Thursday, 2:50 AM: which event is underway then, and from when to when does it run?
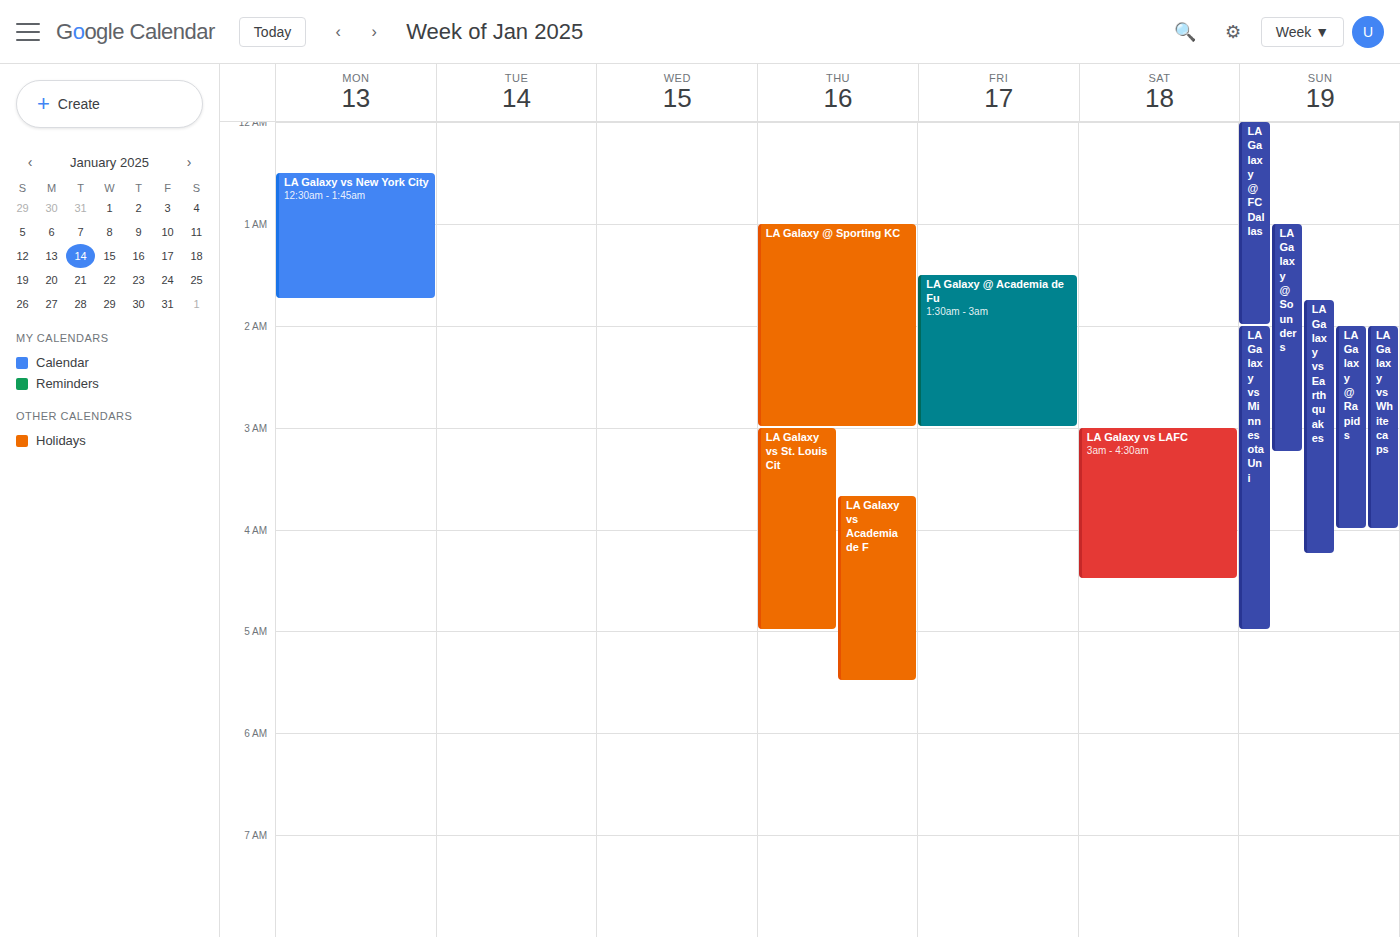
"LA Galaxy @ Sporting KC", 1:00 AM to 3:00 AM